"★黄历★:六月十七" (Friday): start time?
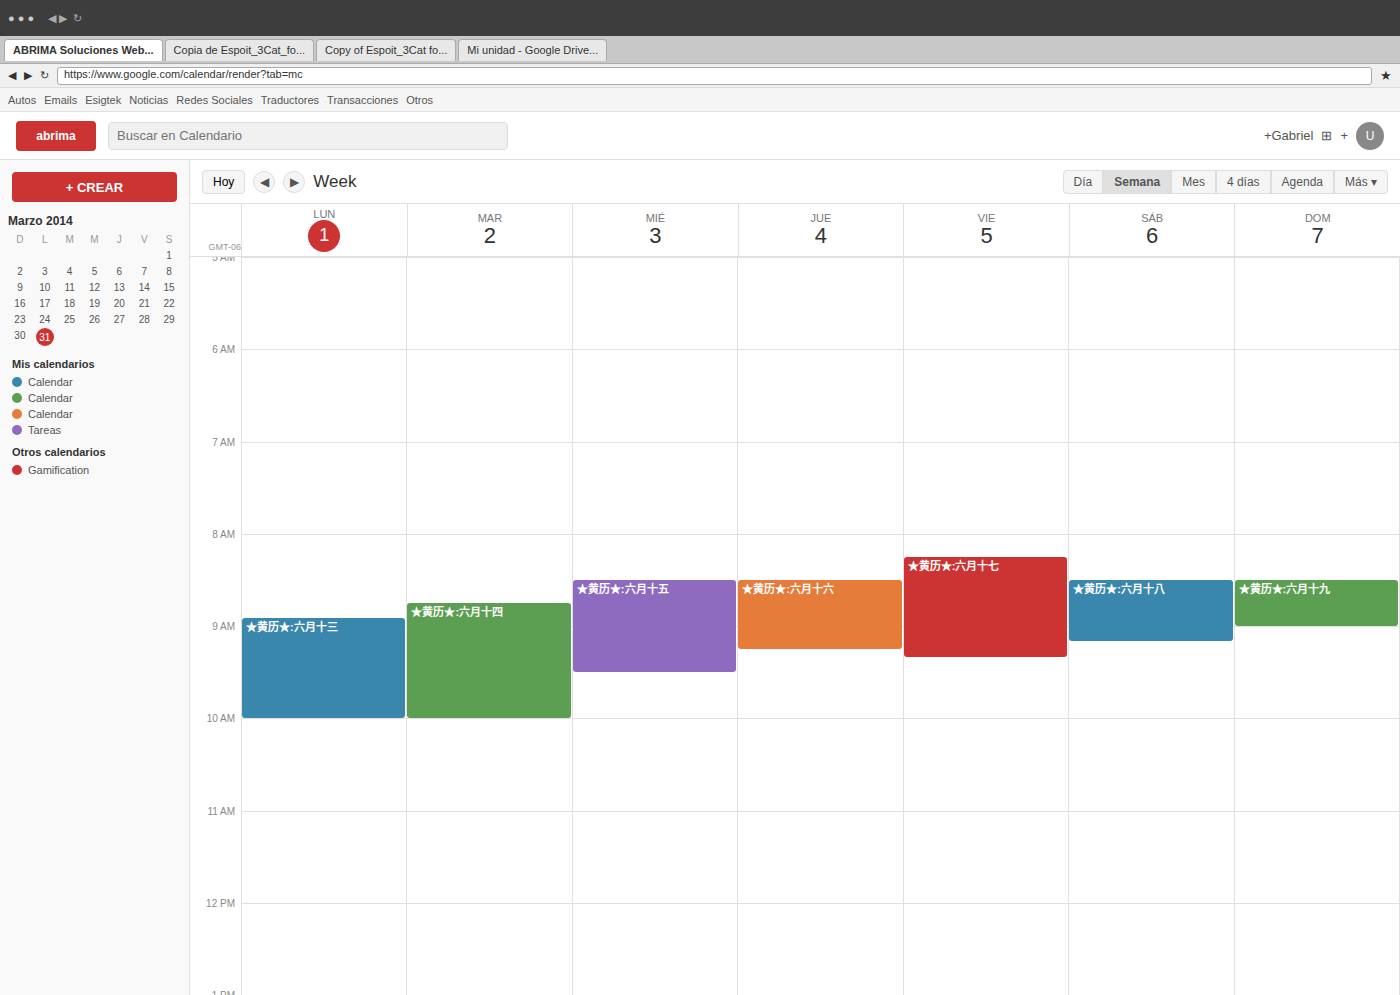
8:15 AM